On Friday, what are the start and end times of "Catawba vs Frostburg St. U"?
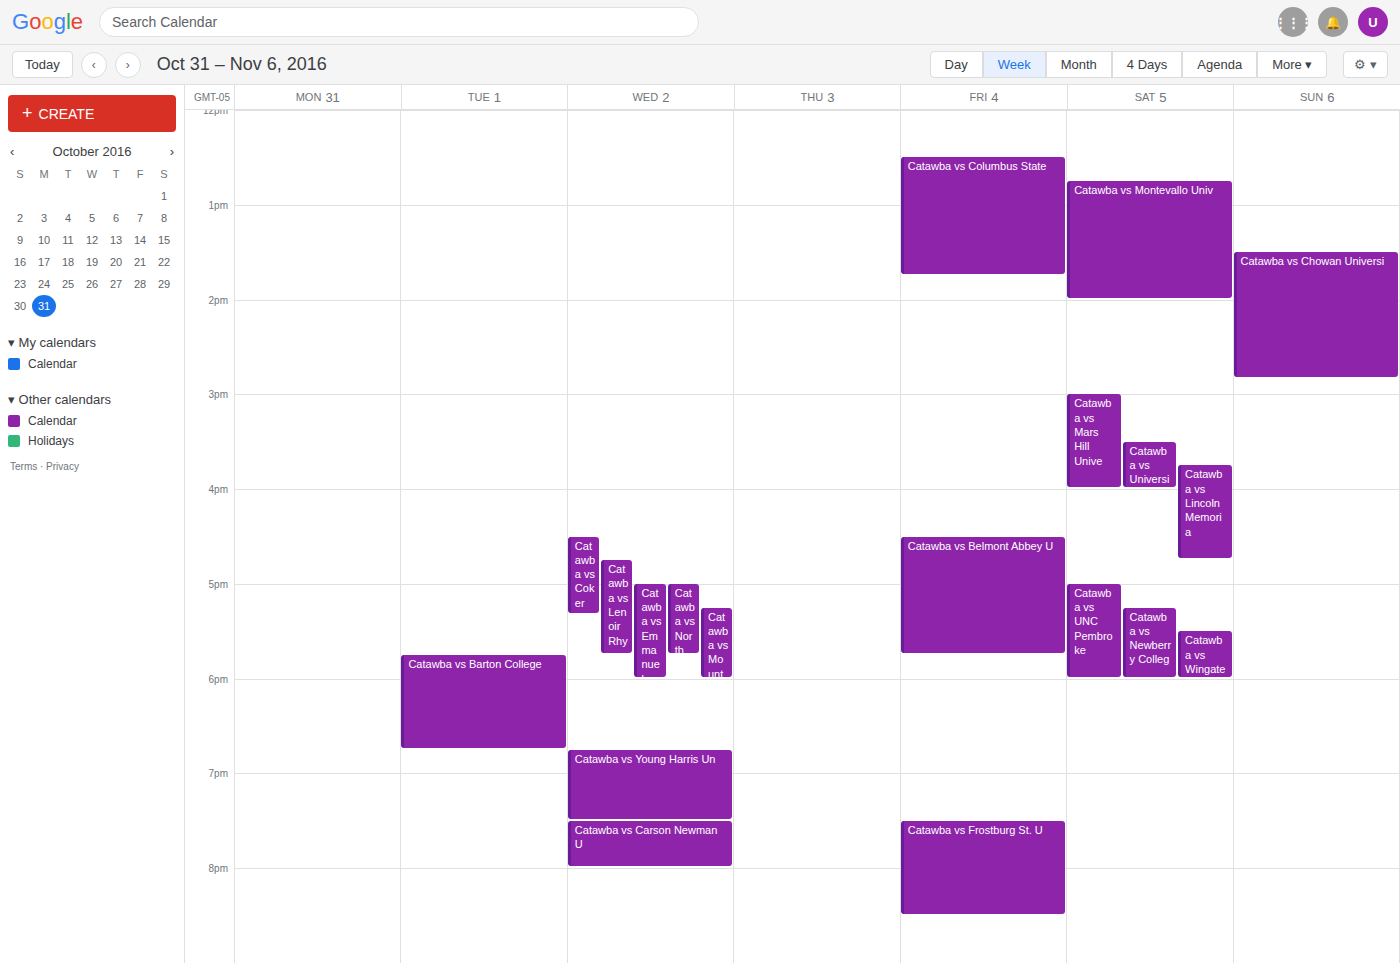
7:30 PM to 8:30 PM